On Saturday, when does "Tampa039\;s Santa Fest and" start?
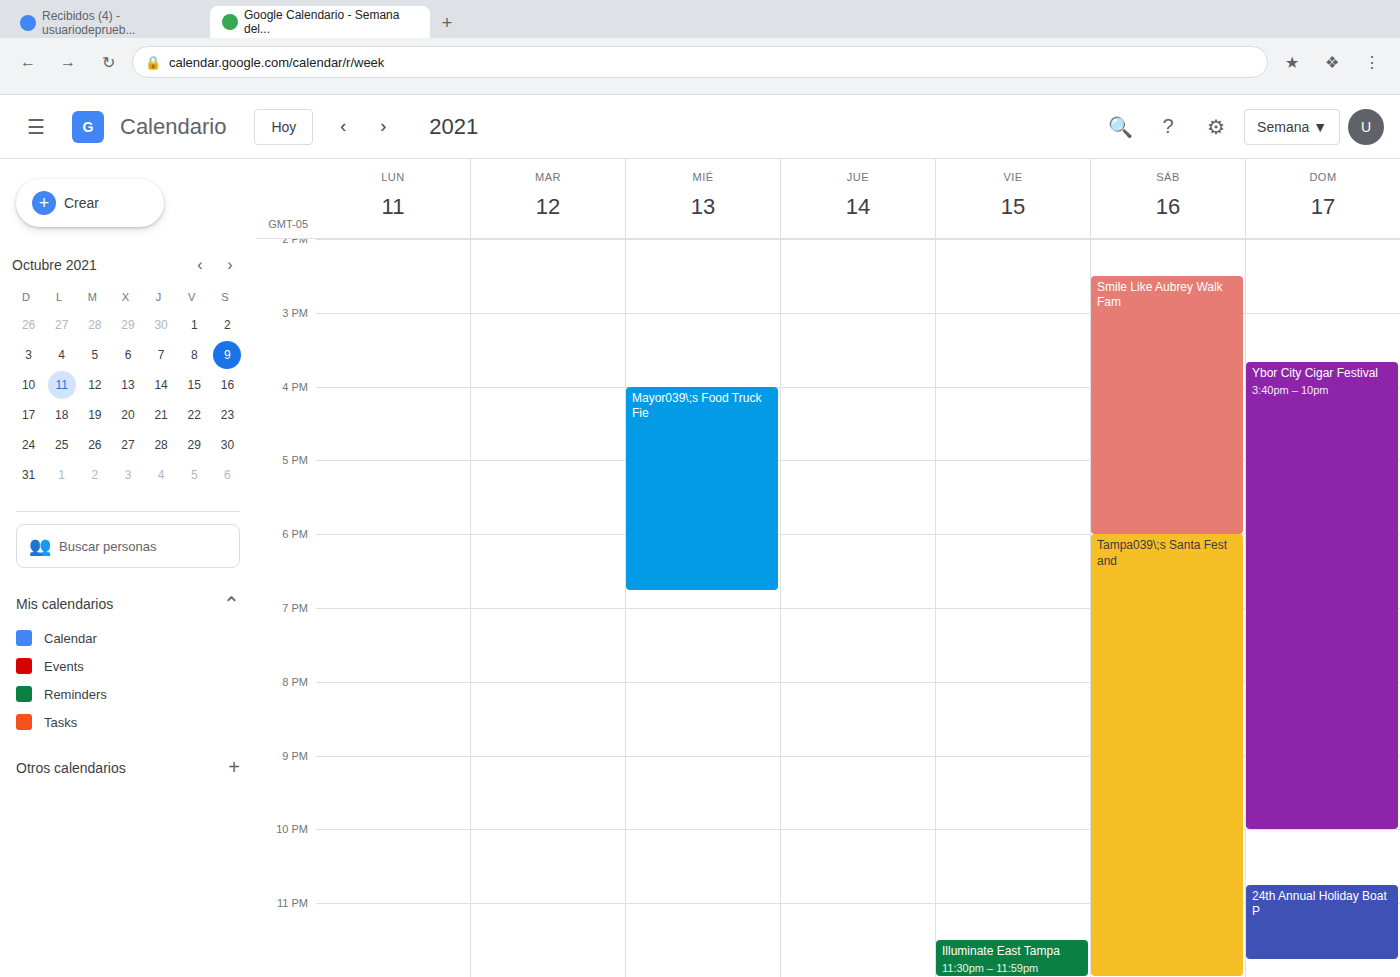
6:00 PM